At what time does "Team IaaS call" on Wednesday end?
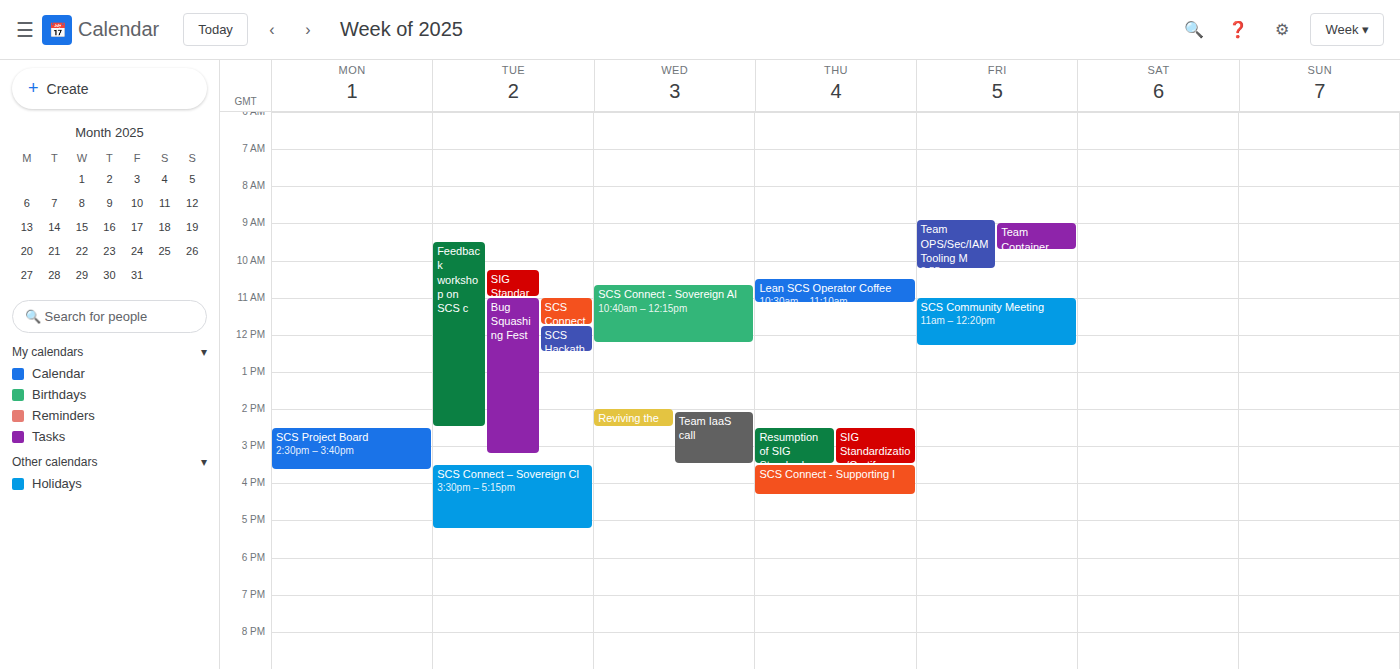
3:30 PM